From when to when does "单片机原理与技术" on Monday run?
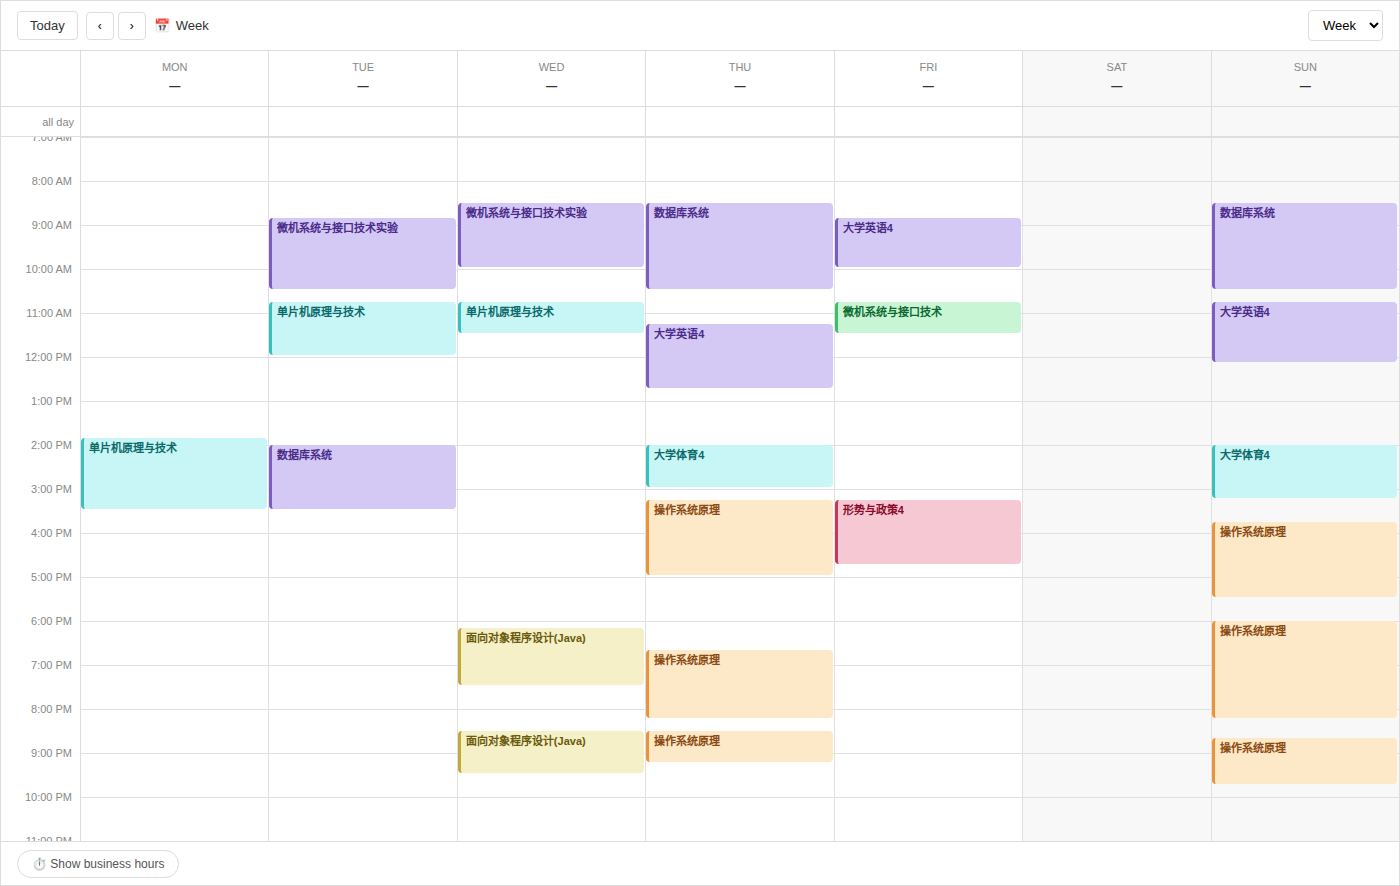
1:50 PM to 3:30 PM